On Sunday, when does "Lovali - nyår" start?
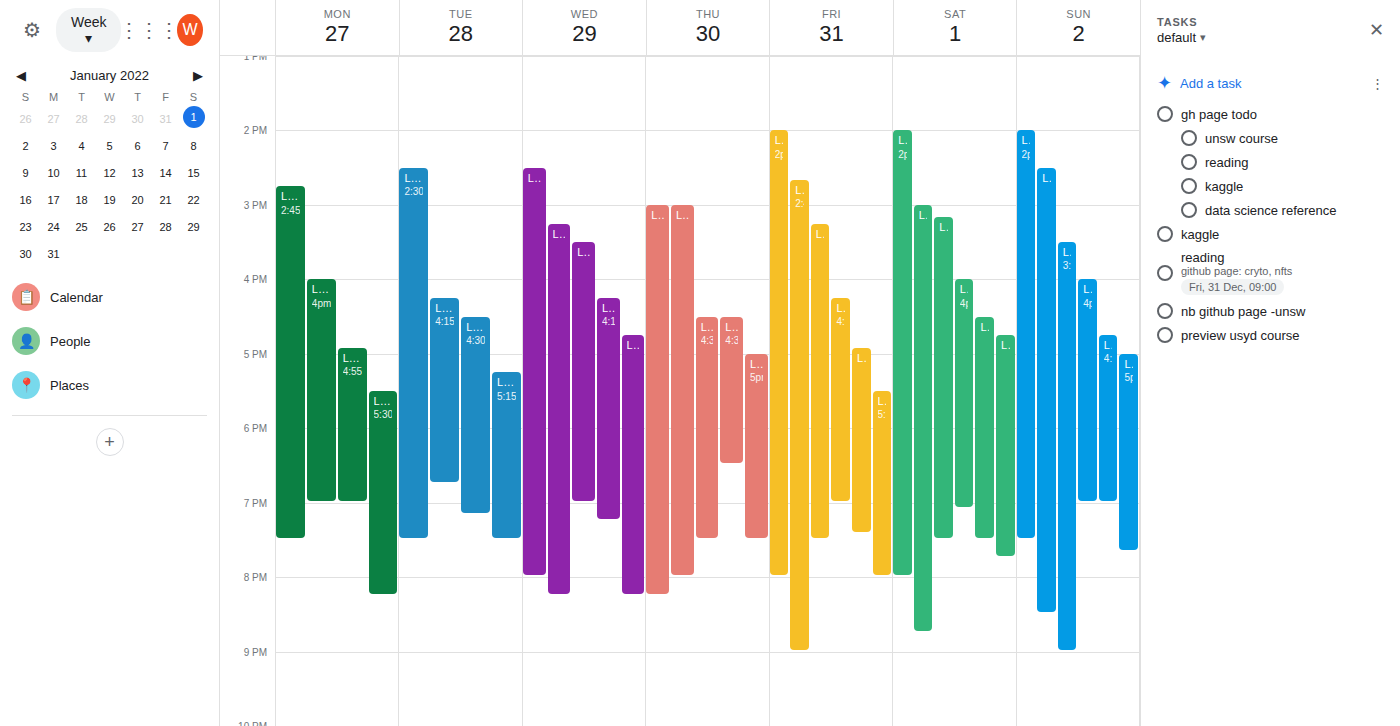
2:30 PM